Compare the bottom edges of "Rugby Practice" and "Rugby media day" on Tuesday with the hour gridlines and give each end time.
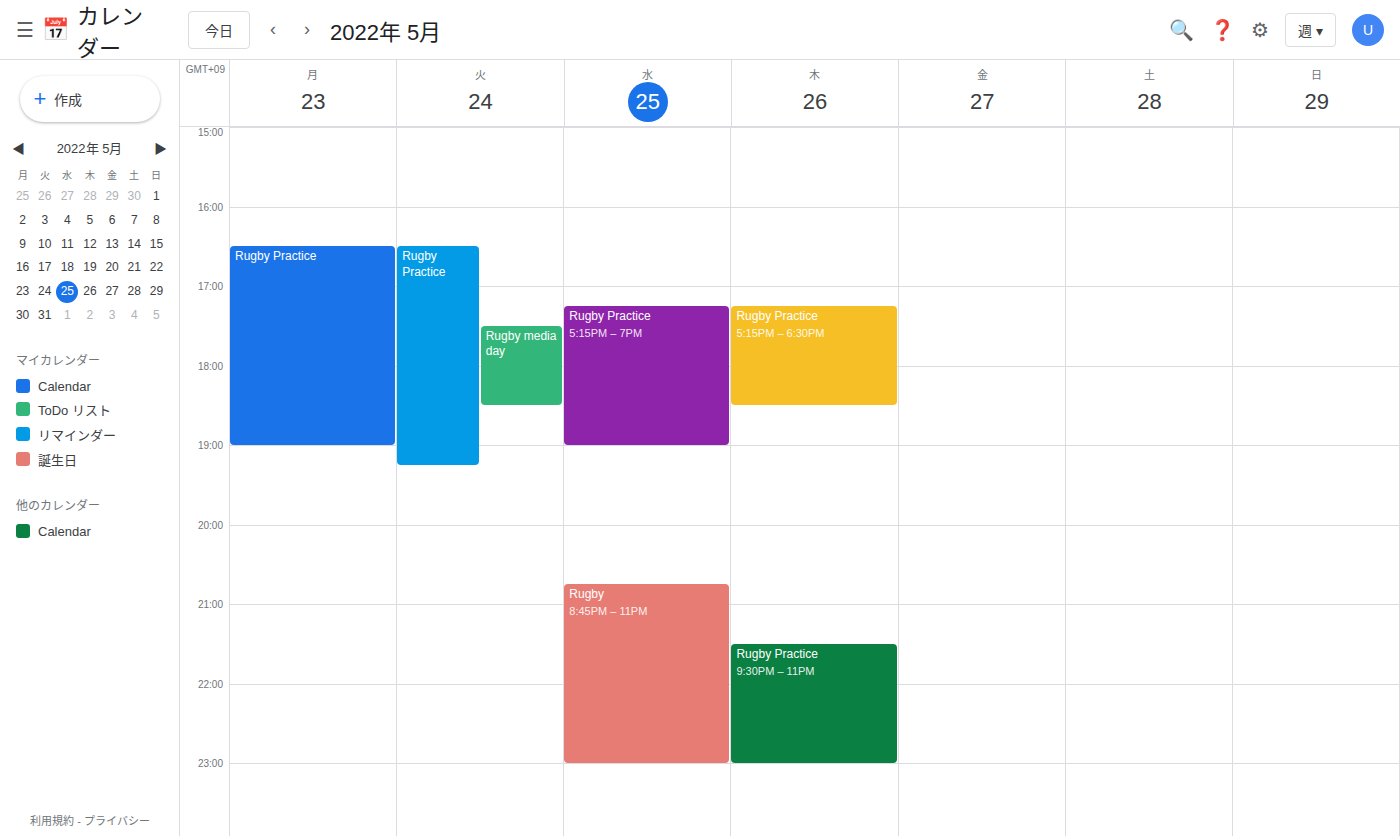
"Rugby Practice": 7:15 PM, neither: a quarter of the way from the 7 PM line to the 8 PM line. "Rugby media day": 6:30 PM, halfway between the 6 PM and 7 PM lines.